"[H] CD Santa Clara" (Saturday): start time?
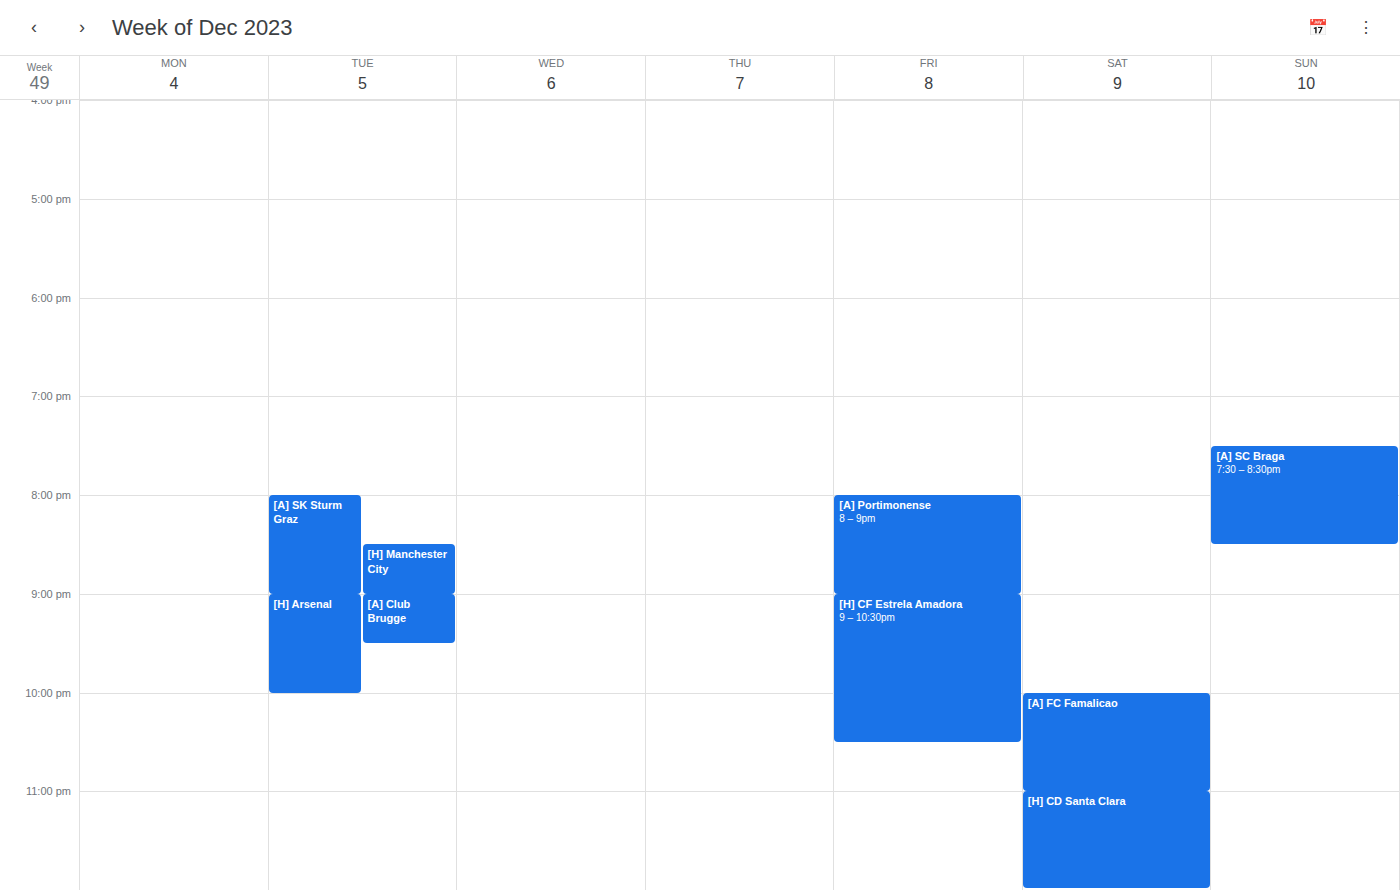
11:00 PM